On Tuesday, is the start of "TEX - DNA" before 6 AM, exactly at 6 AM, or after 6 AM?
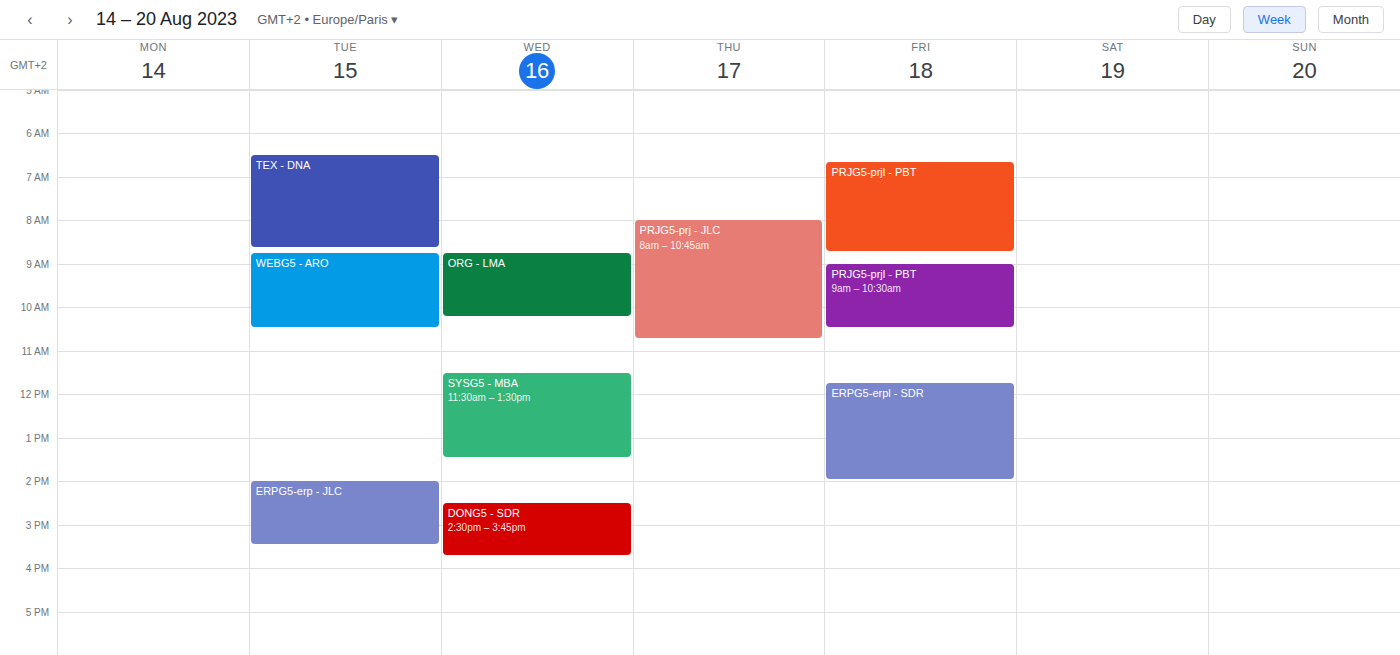
6:30 AM -- after 6 AM, 30 minutes below the 6 AM line.